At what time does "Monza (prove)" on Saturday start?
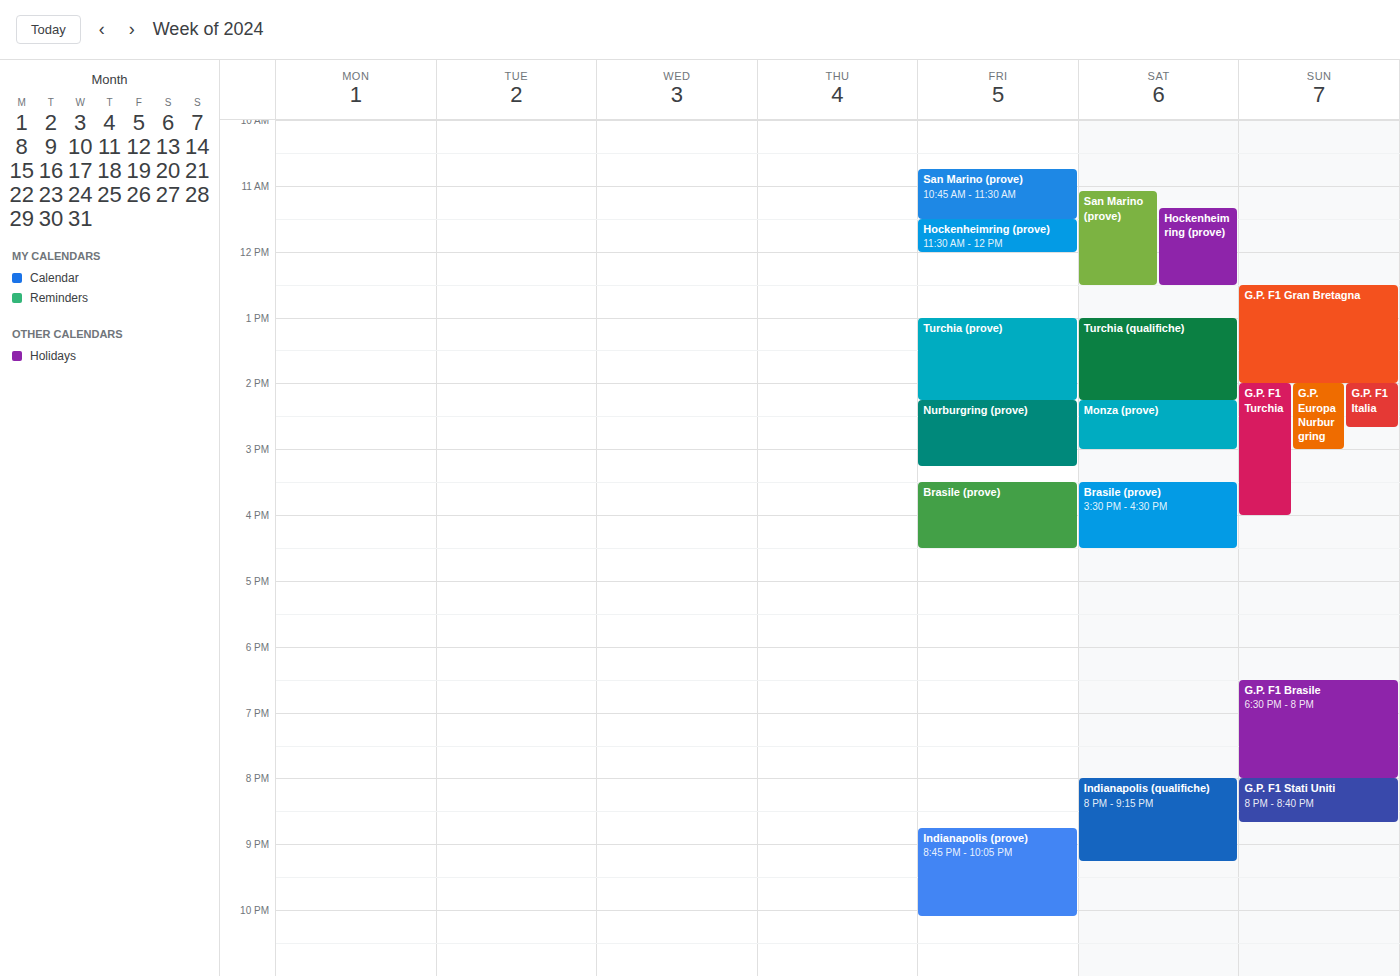
2:15 PM